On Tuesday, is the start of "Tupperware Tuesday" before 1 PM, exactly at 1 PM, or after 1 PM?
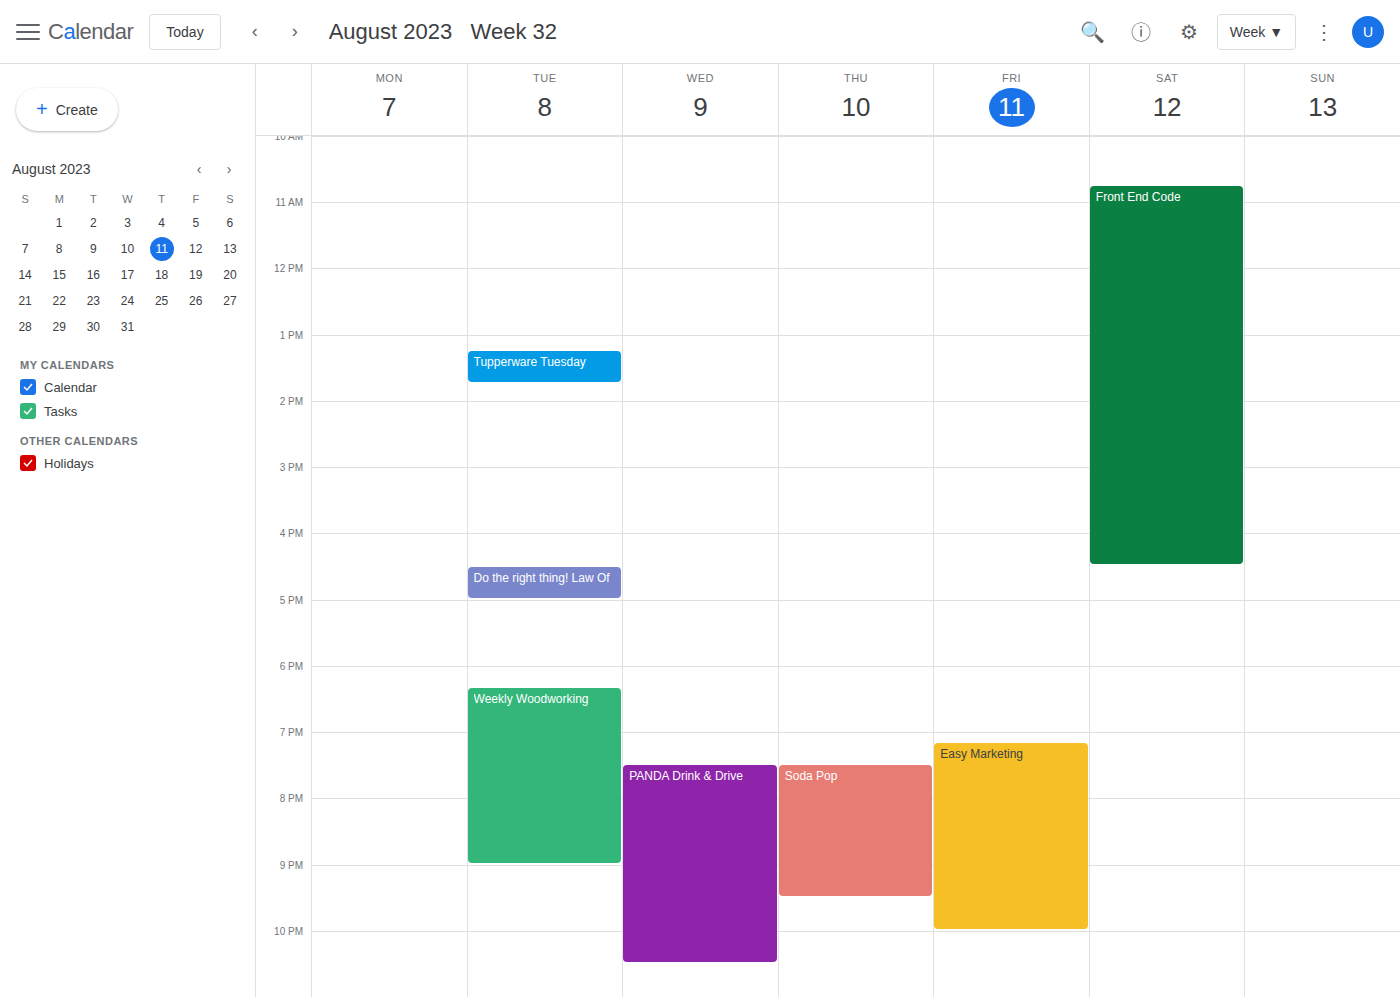
1:15 PM -- after 1 PM, 15 minutes below the 1 PM line.